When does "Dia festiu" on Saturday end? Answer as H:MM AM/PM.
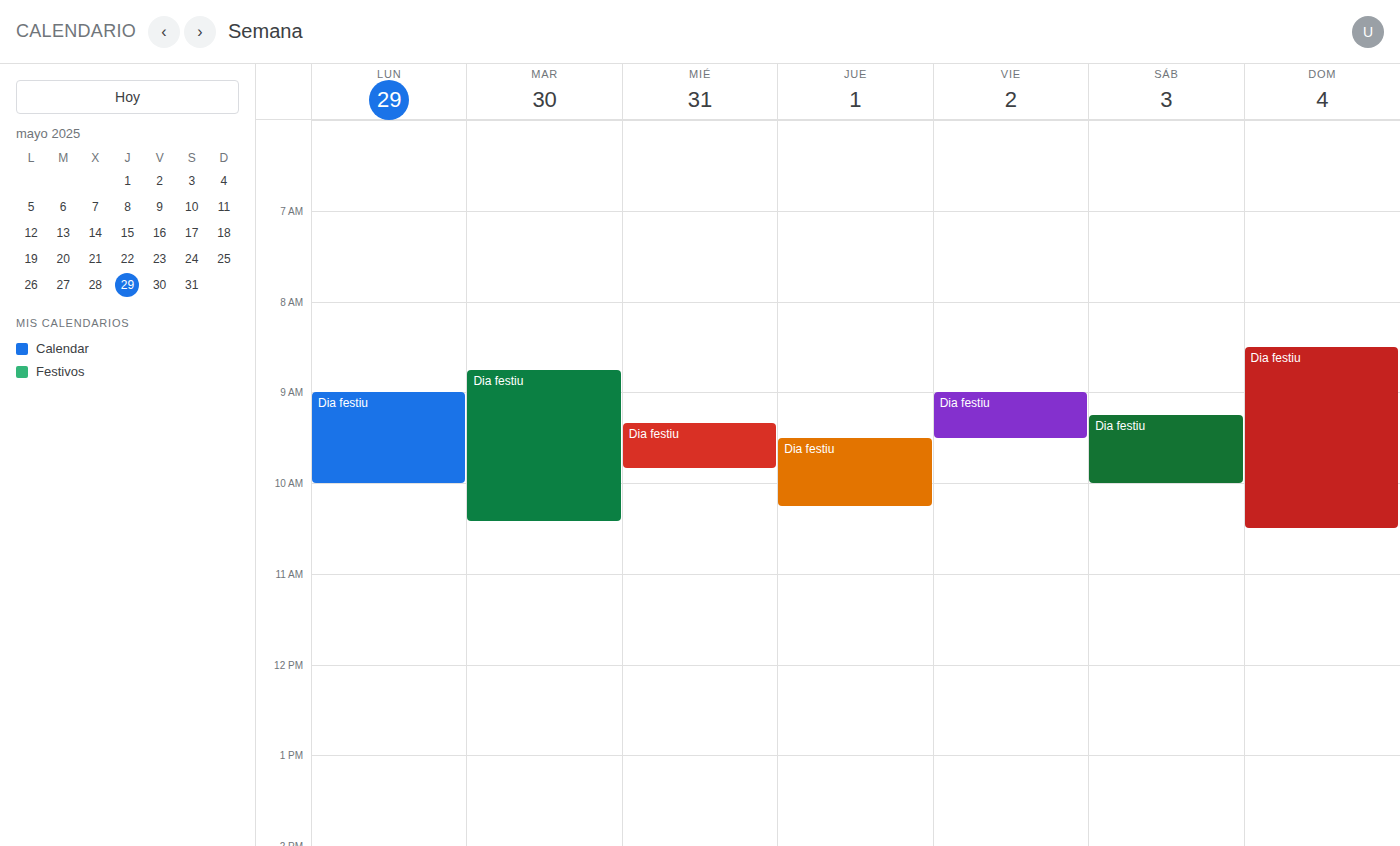
10:00 AM